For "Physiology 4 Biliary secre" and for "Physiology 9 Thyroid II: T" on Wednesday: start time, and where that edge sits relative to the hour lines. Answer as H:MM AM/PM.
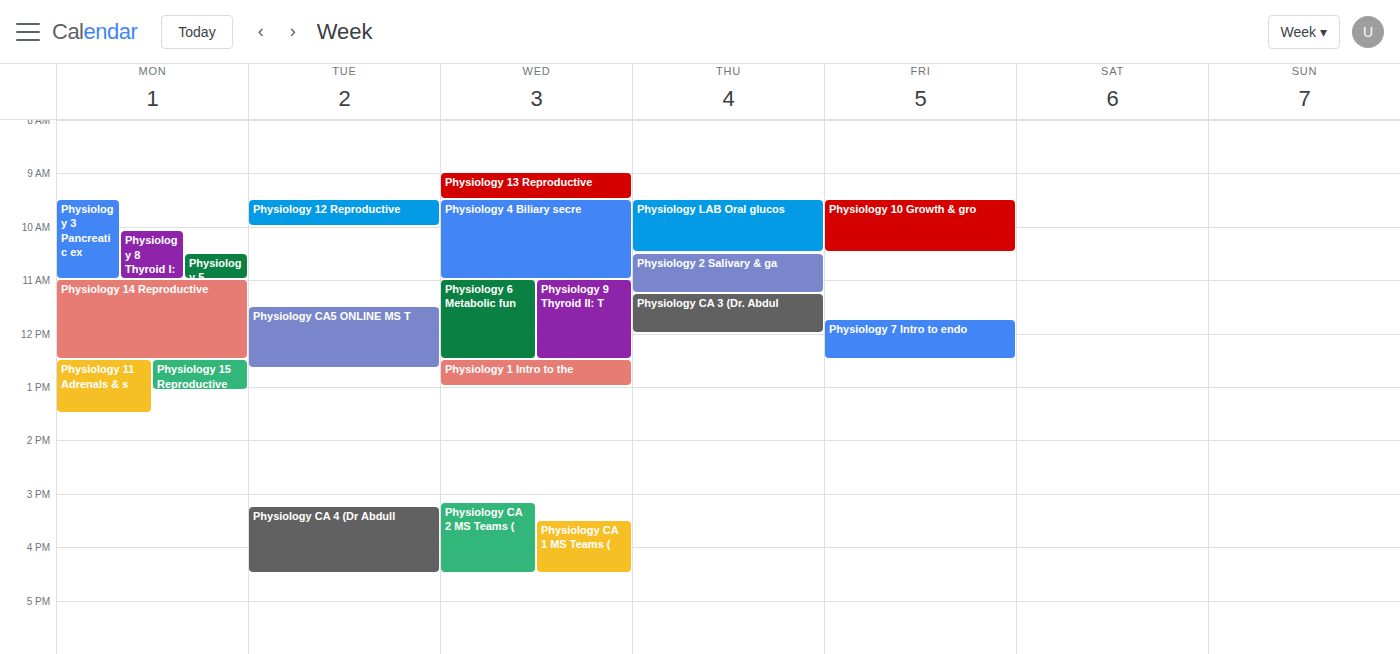
"Physiology 4 Biliary secre": 9:30 AM, halfway between the 9 AM and 10 AM lines. "Physiology 9 Thyroid II: T": 11:00 AM, exactly on the 11 AM line.